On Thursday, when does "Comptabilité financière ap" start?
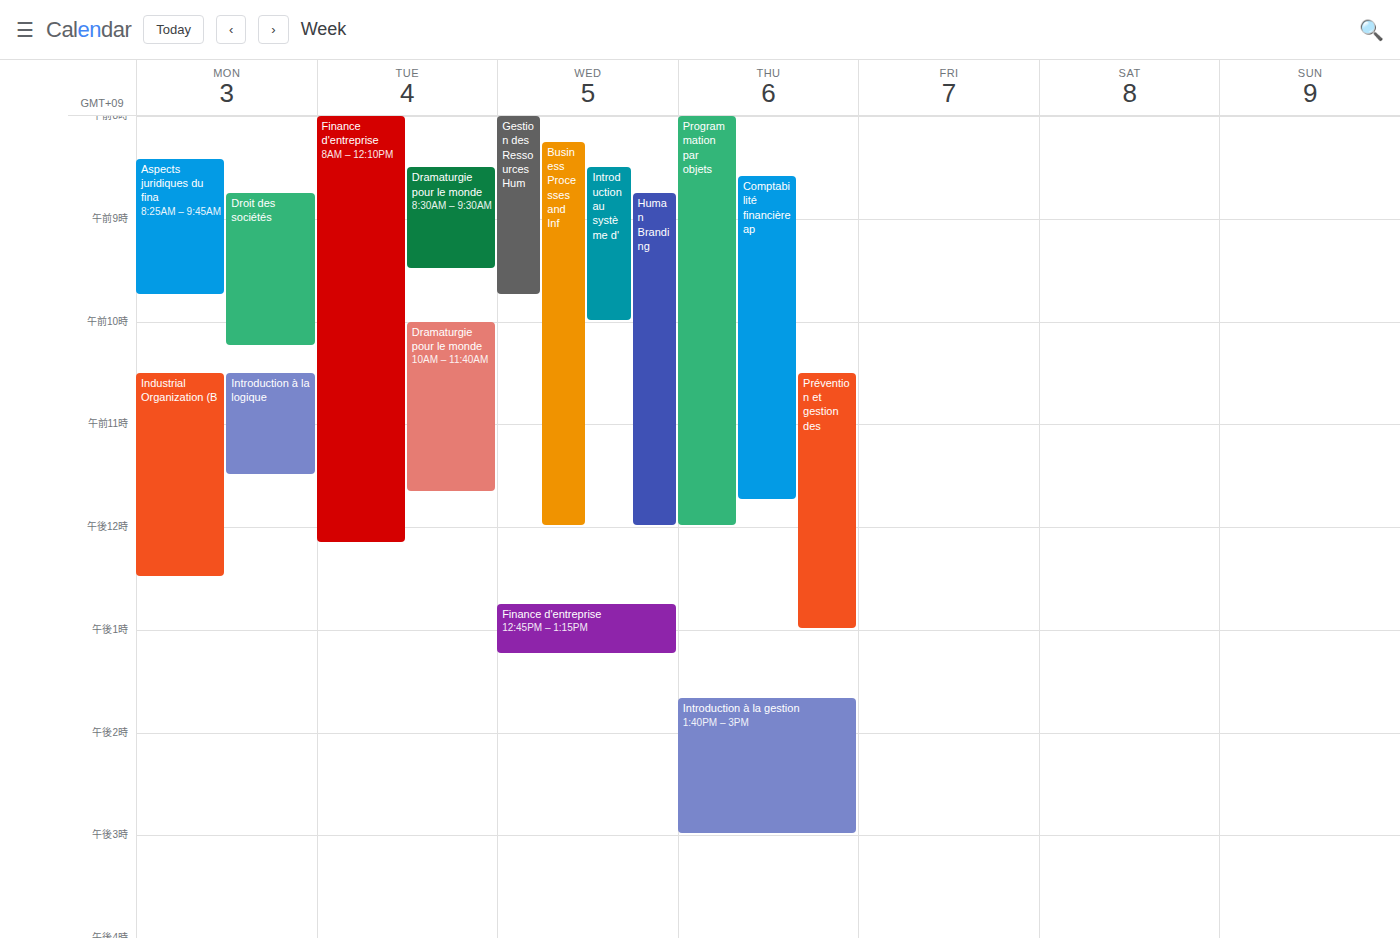
8:35 AM